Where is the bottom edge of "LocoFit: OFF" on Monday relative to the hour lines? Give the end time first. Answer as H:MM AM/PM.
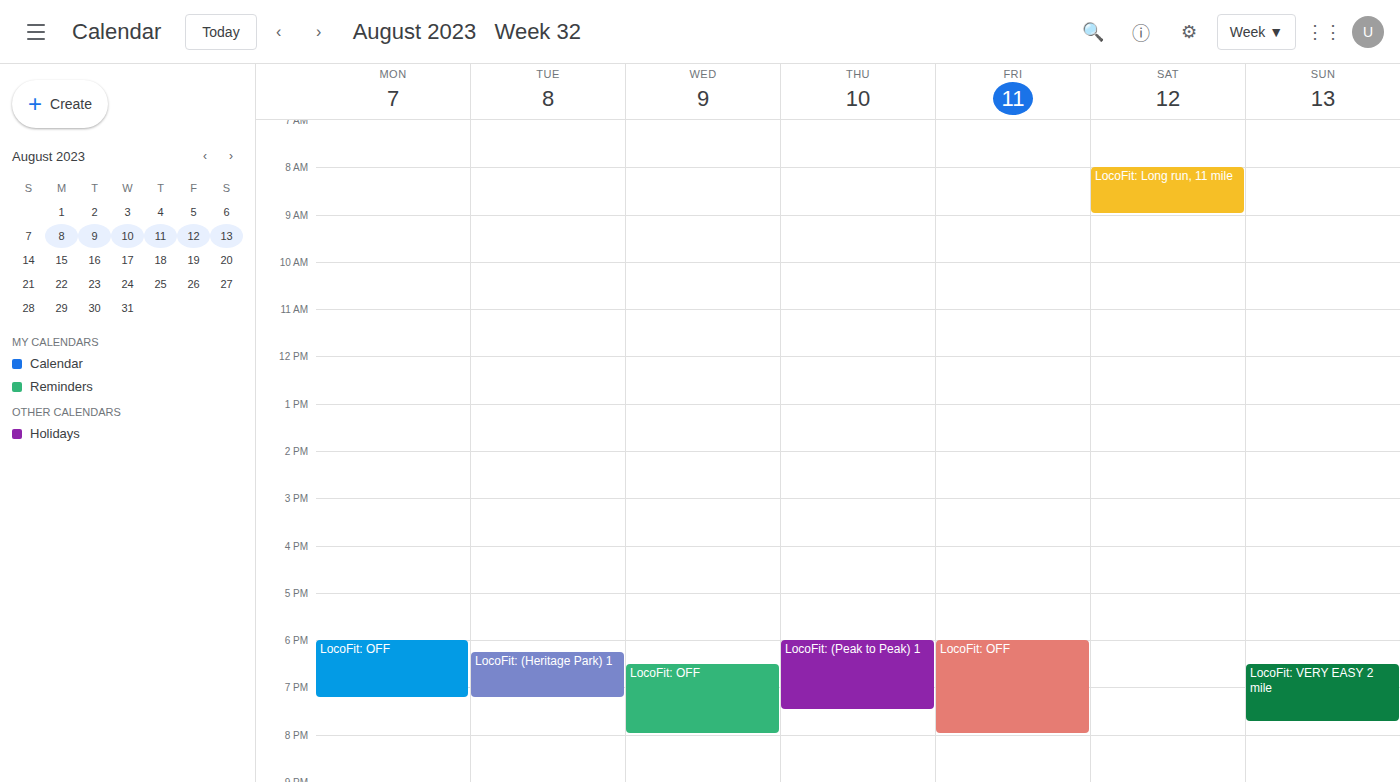
7:15 PM -- neither: a quarter of the way from the 7 PM line to the 8 PM line.